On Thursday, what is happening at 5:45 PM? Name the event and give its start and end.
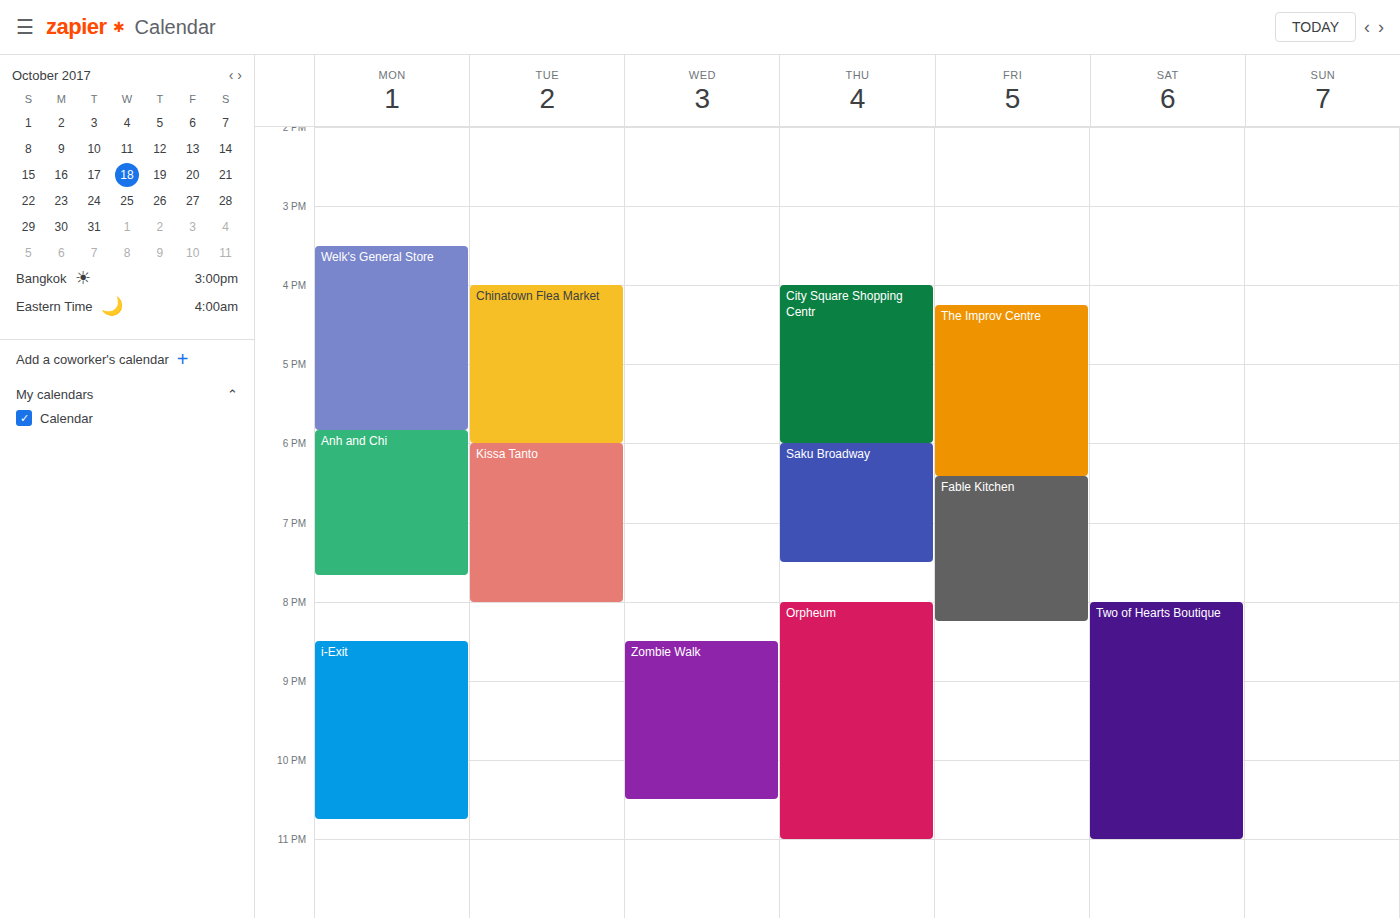
"City Square Shopping Centr", 4:00 PM to 6:00 PM